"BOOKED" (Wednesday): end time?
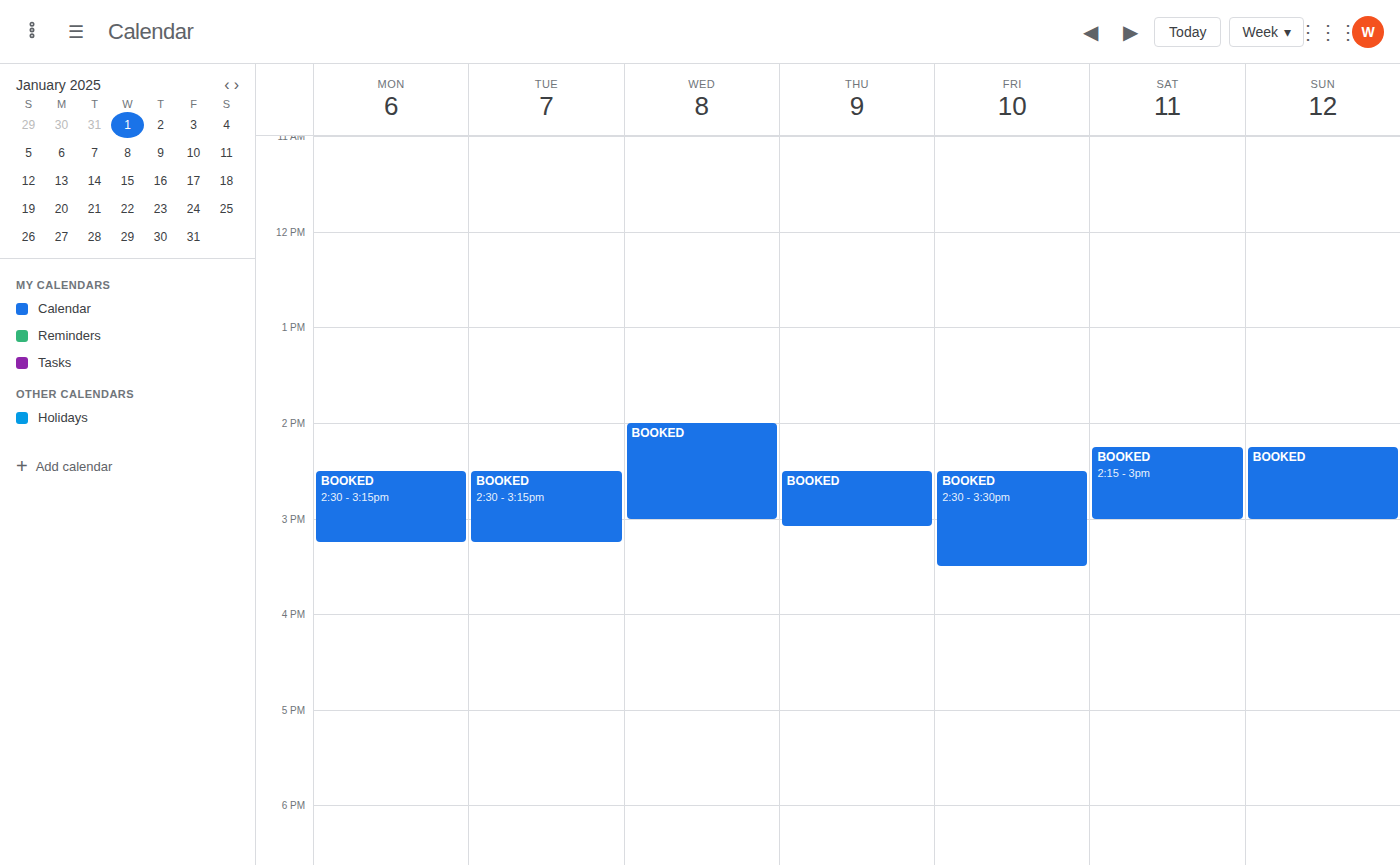
3:00 PM